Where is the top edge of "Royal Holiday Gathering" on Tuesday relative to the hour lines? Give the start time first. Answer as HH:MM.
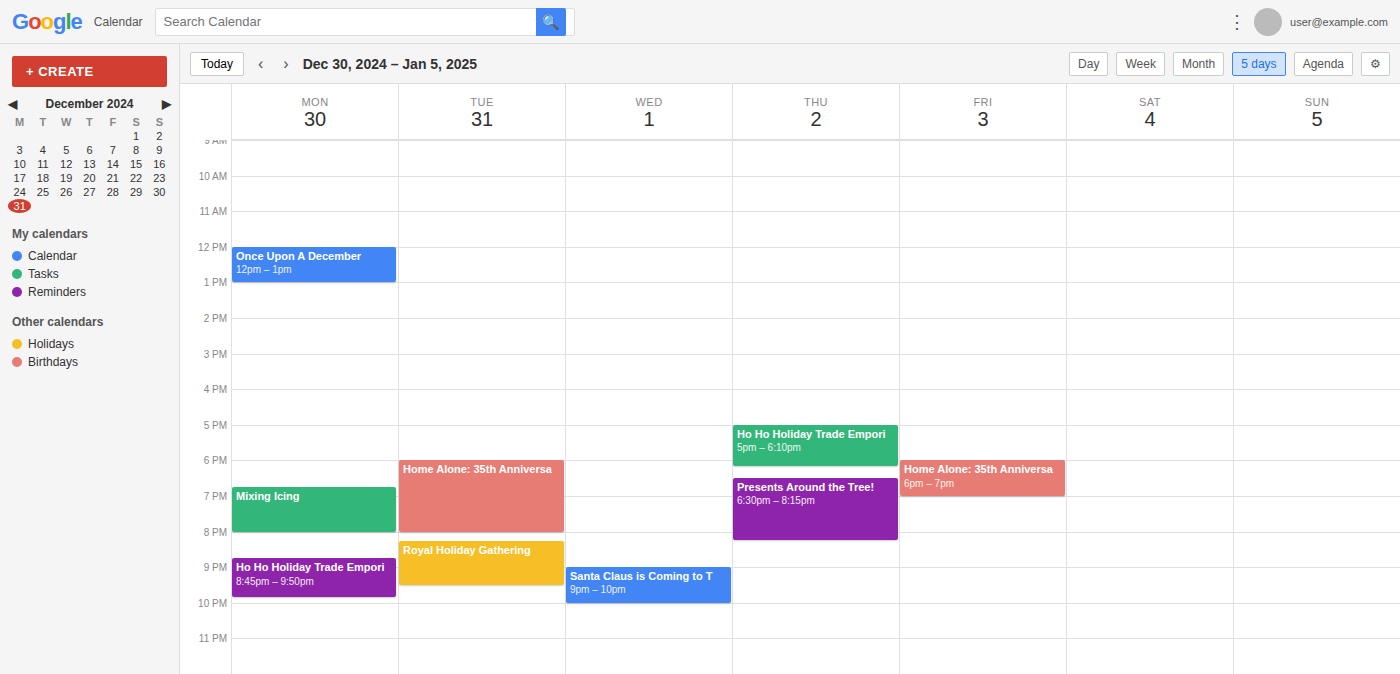
20:15 -- neither: a quarter of the way from the 20:00 line to the 21:00 line.